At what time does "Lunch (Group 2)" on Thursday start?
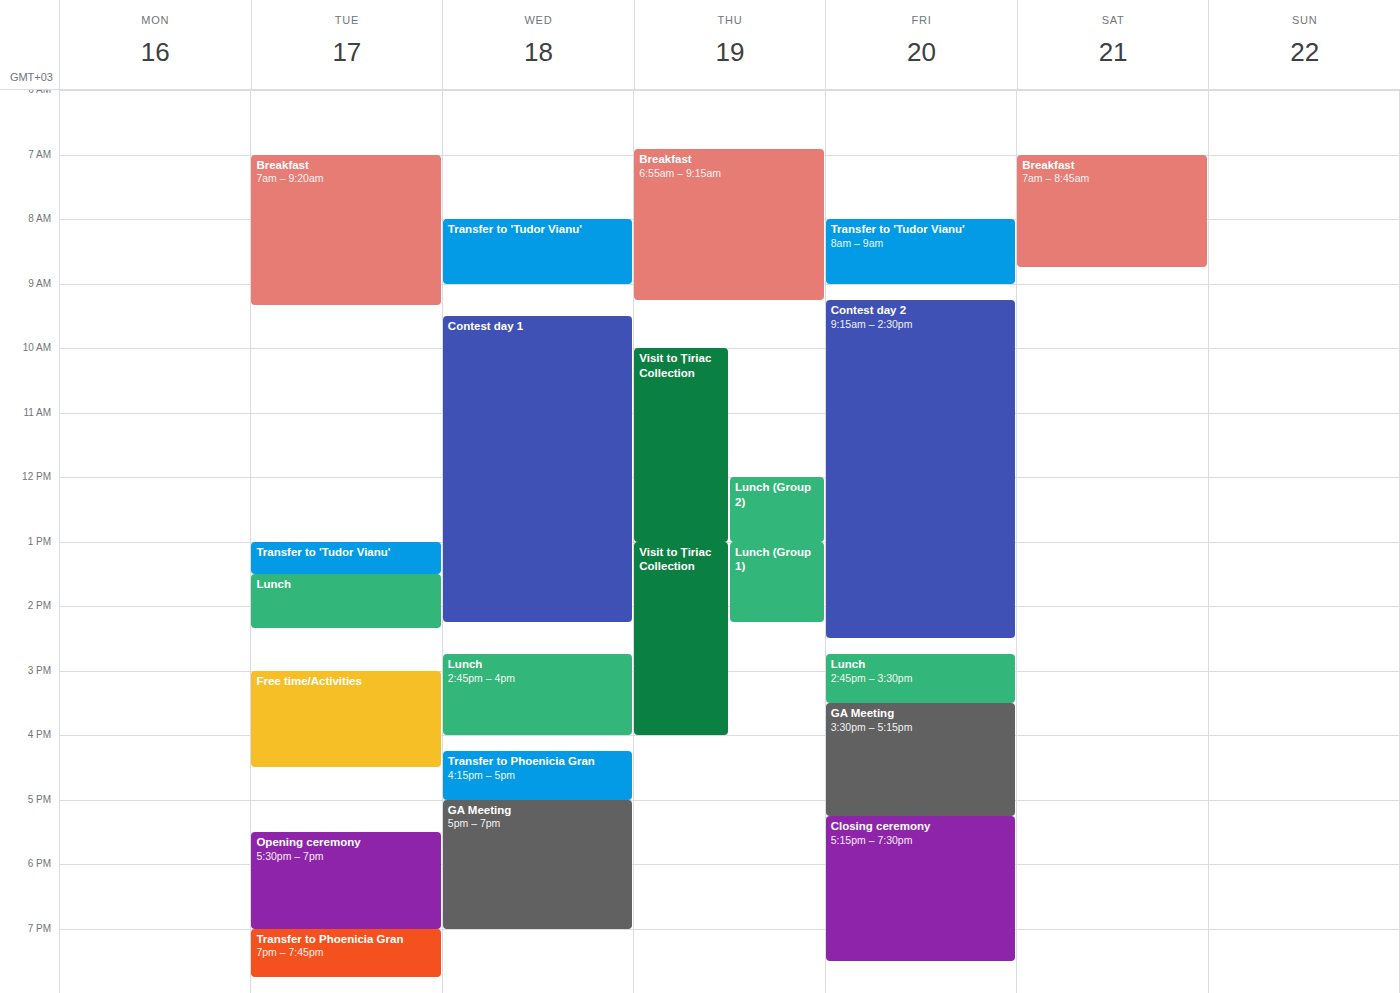
12:00